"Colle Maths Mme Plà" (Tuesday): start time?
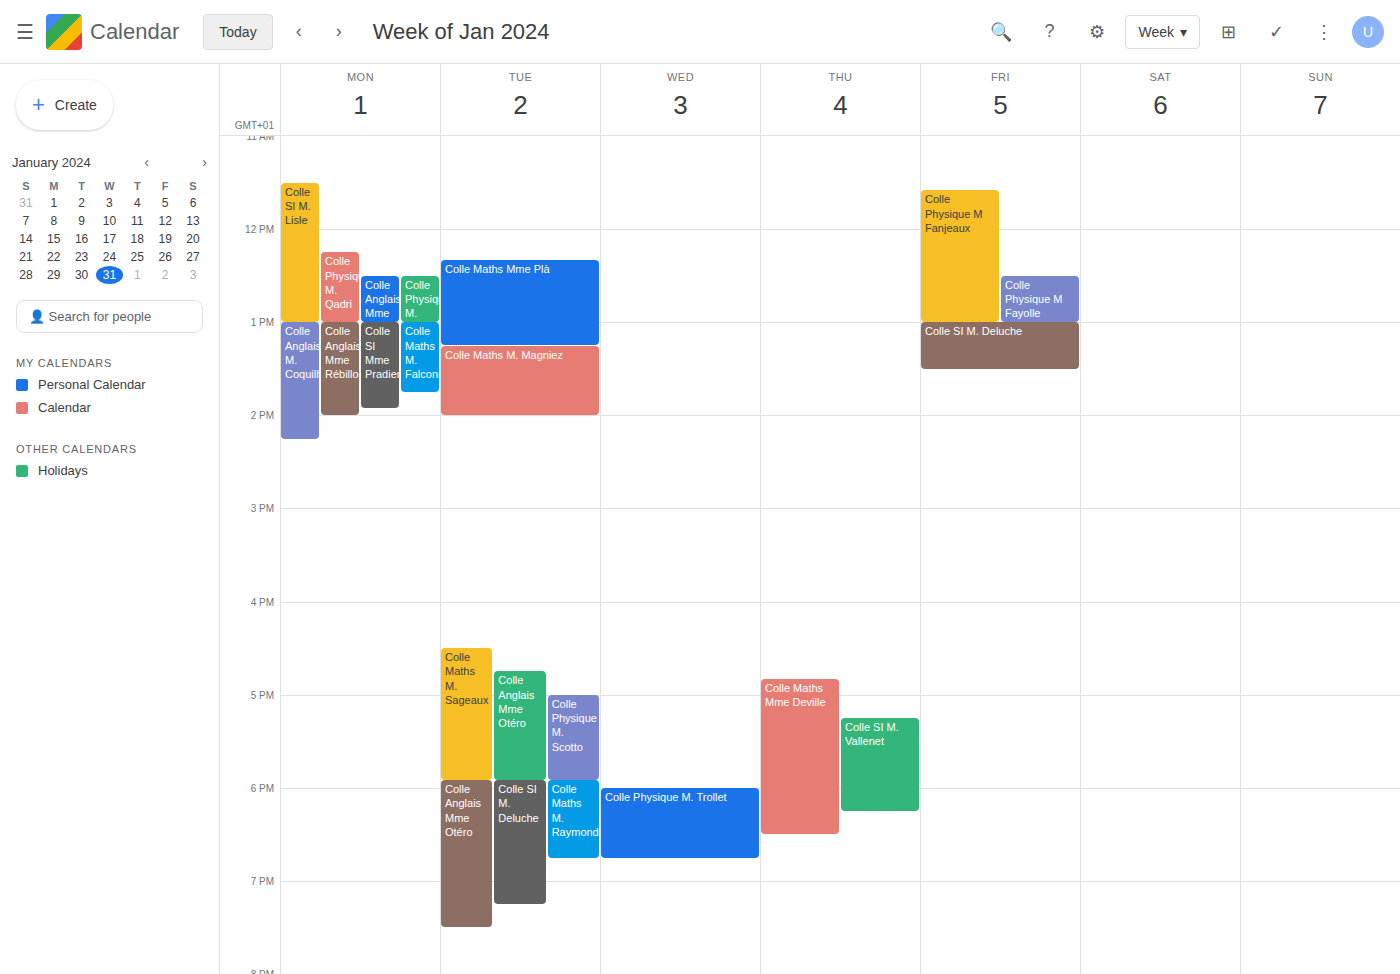
12:20